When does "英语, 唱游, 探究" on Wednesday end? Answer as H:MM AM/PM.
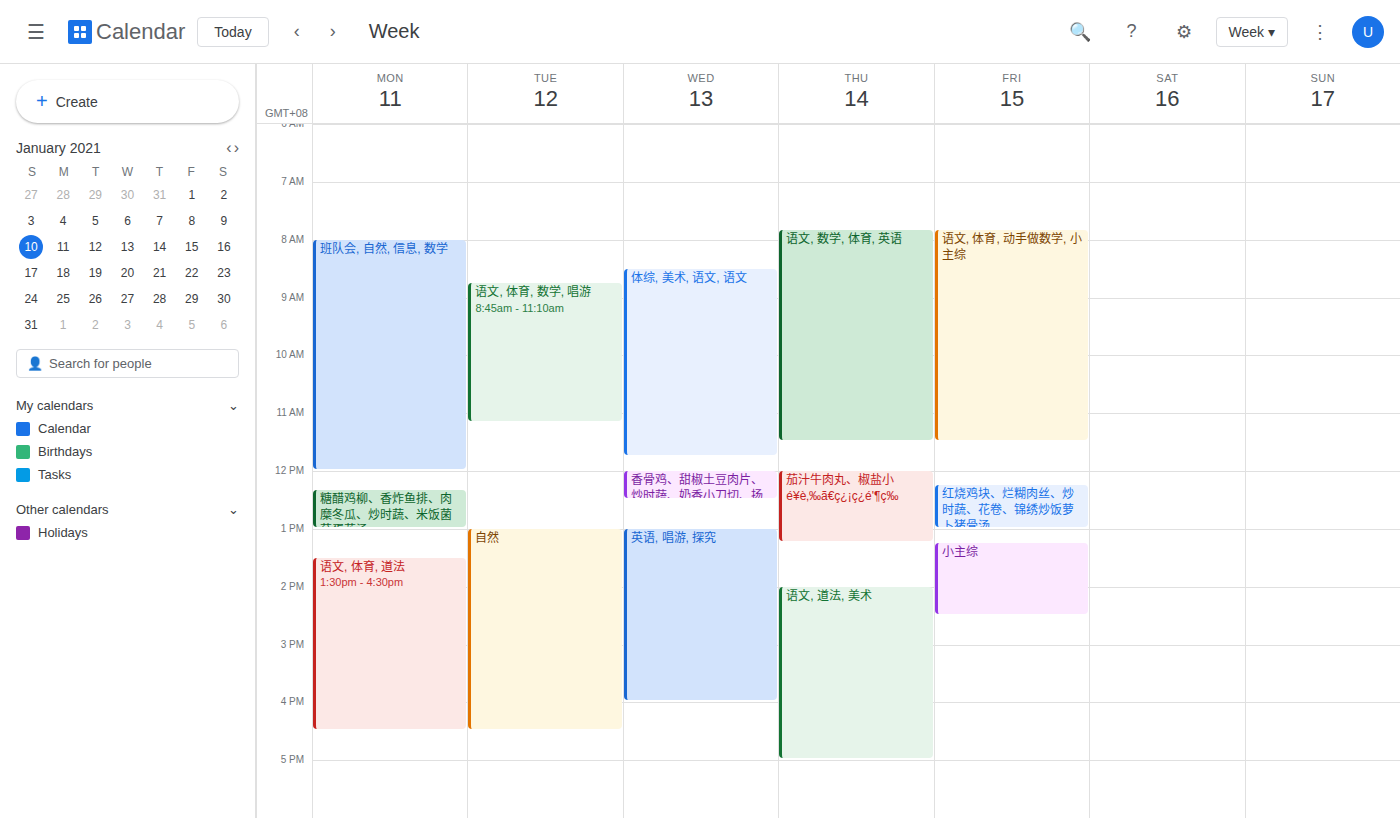
4:00 PM